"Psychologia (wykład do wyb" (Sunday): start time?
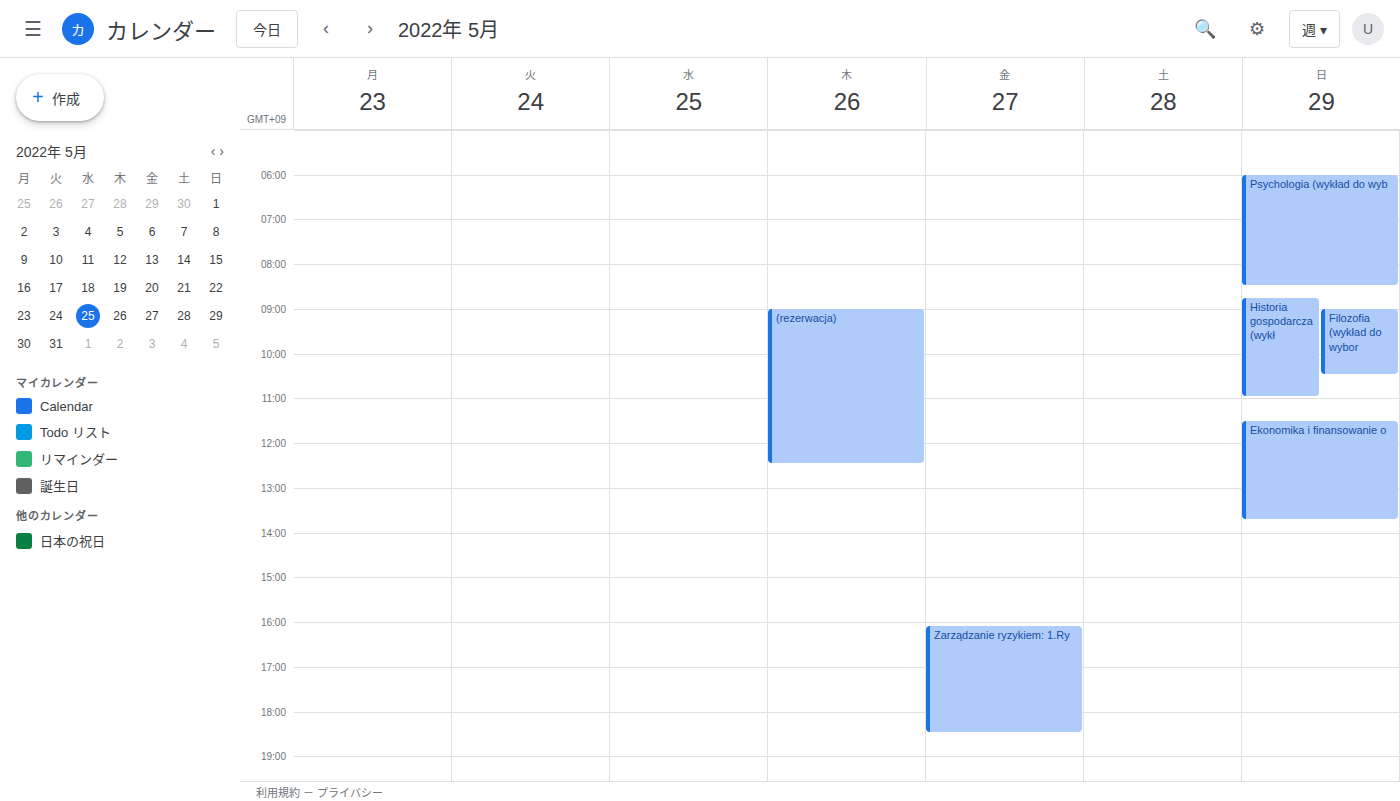
6:00 AM